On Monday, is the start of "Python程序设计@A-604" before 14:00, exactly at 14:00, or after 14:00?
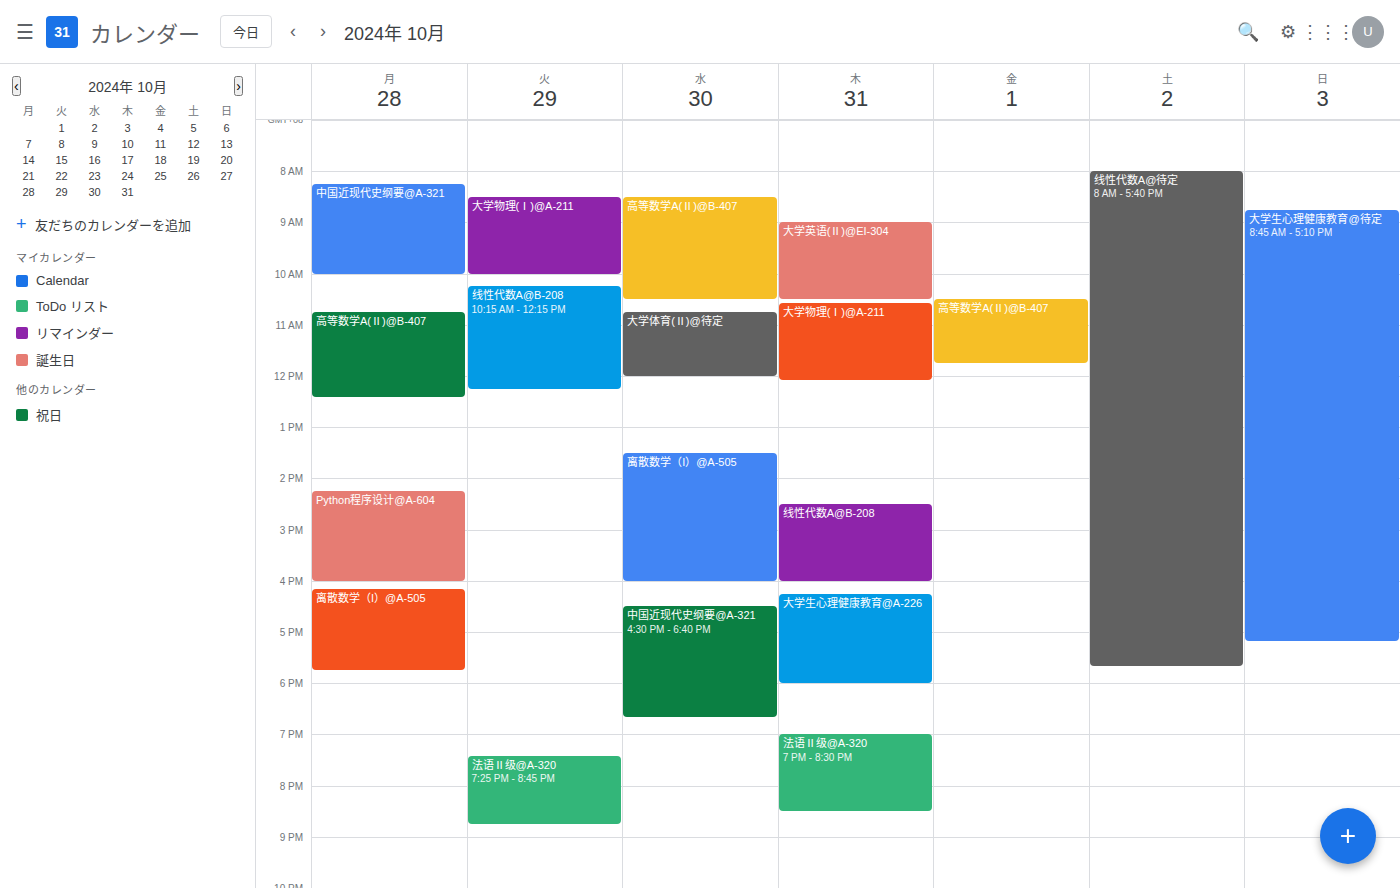
14:15 -- after 14:00, 15 minutes below the 14:00 line.